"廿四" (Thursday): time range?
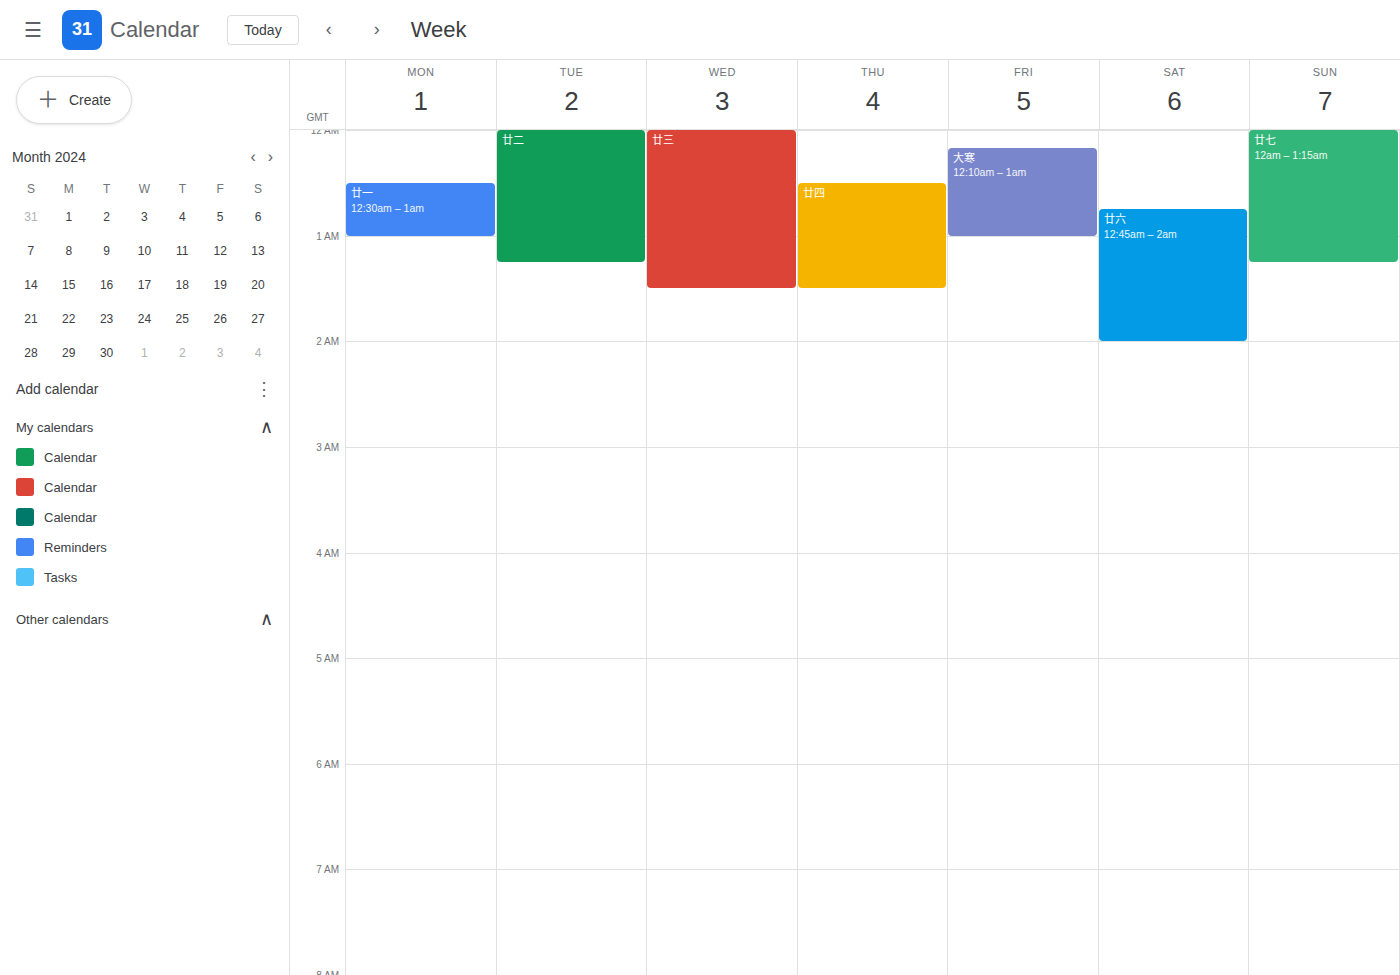
12:30 AM to 1:30 AM